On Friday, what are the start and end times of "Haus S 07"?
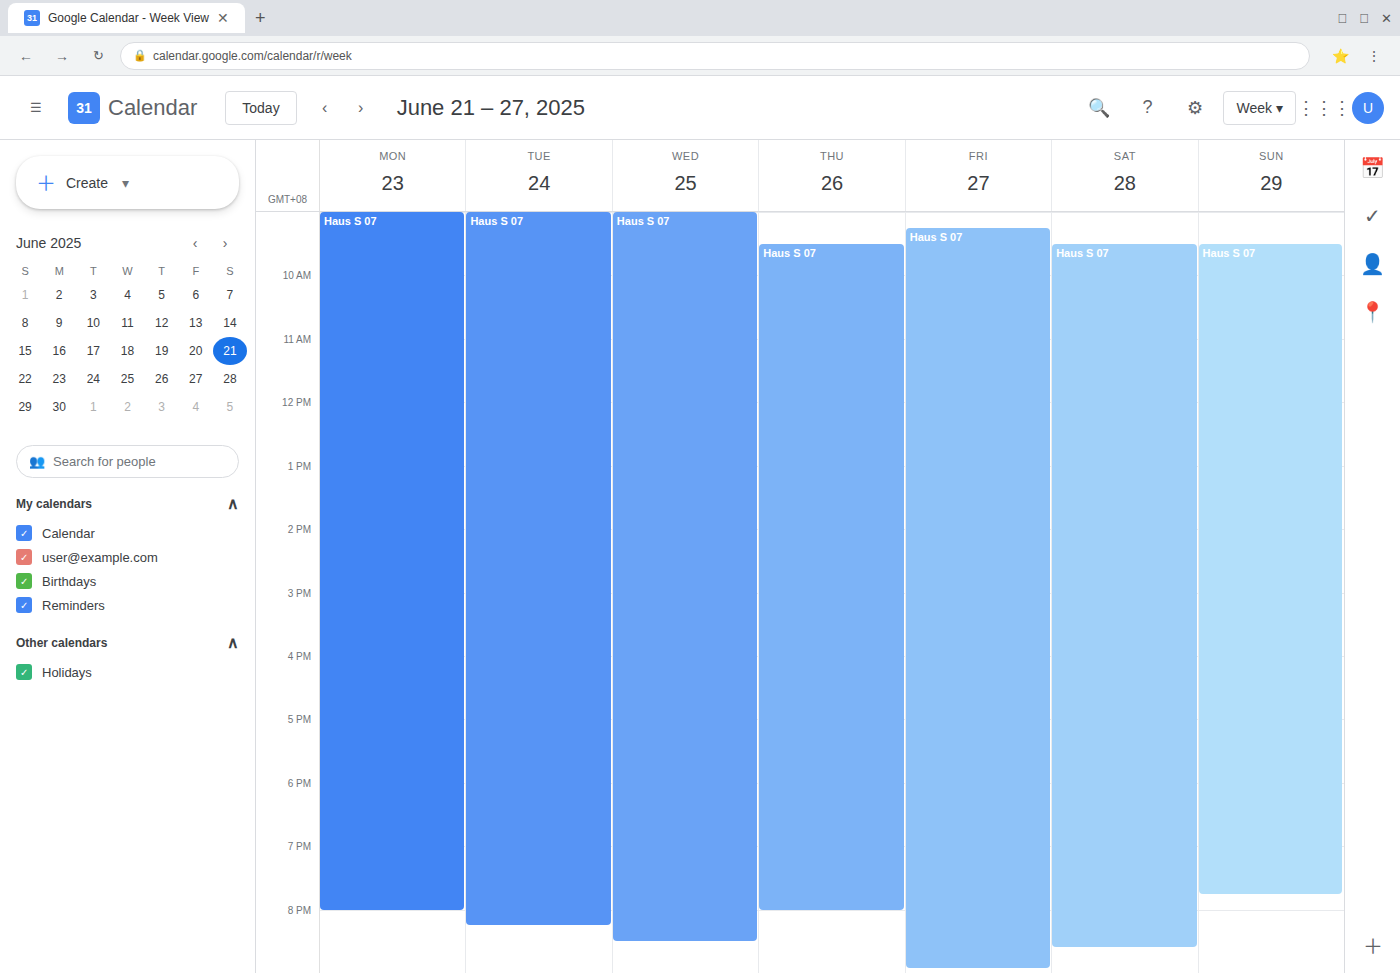
9:15 AM to 8:55 PM